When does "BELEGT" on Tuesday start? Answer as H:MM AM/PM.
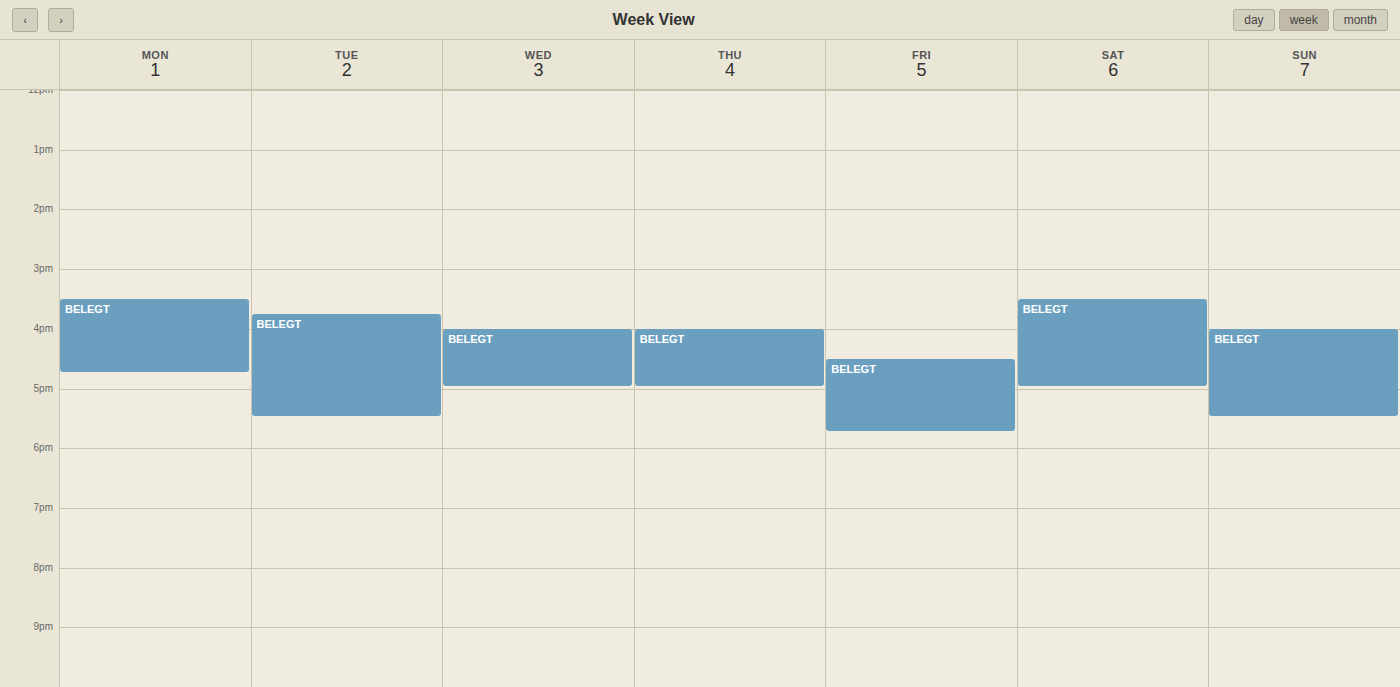
3:45 PM